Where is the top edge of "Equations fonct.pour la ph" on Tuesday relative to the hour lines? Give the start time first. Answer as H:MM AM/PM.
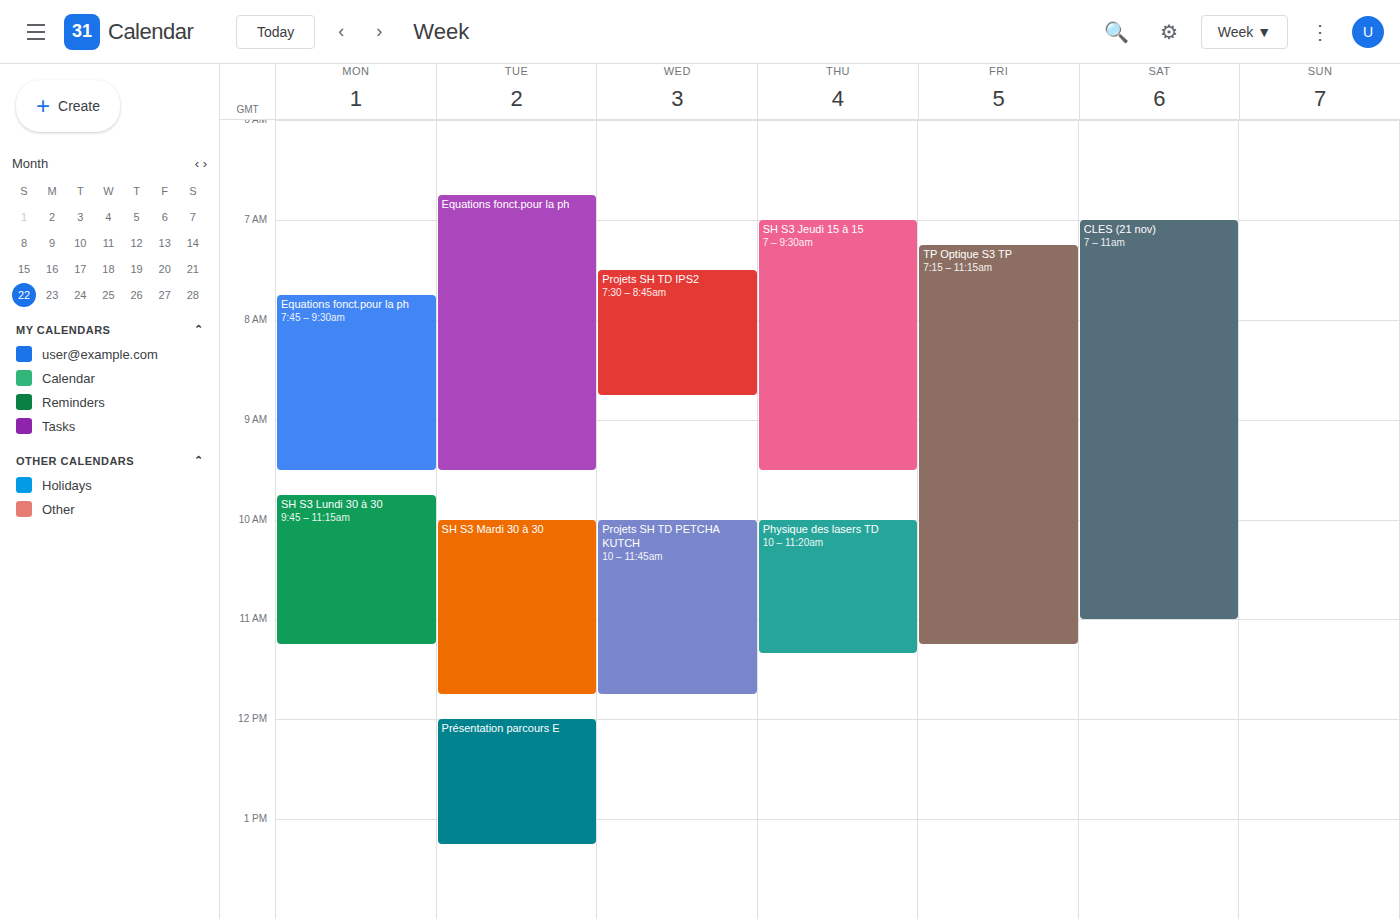
6:45 AM -- neither: three quarters of the way from the 6 AM line to the 7 AM line.